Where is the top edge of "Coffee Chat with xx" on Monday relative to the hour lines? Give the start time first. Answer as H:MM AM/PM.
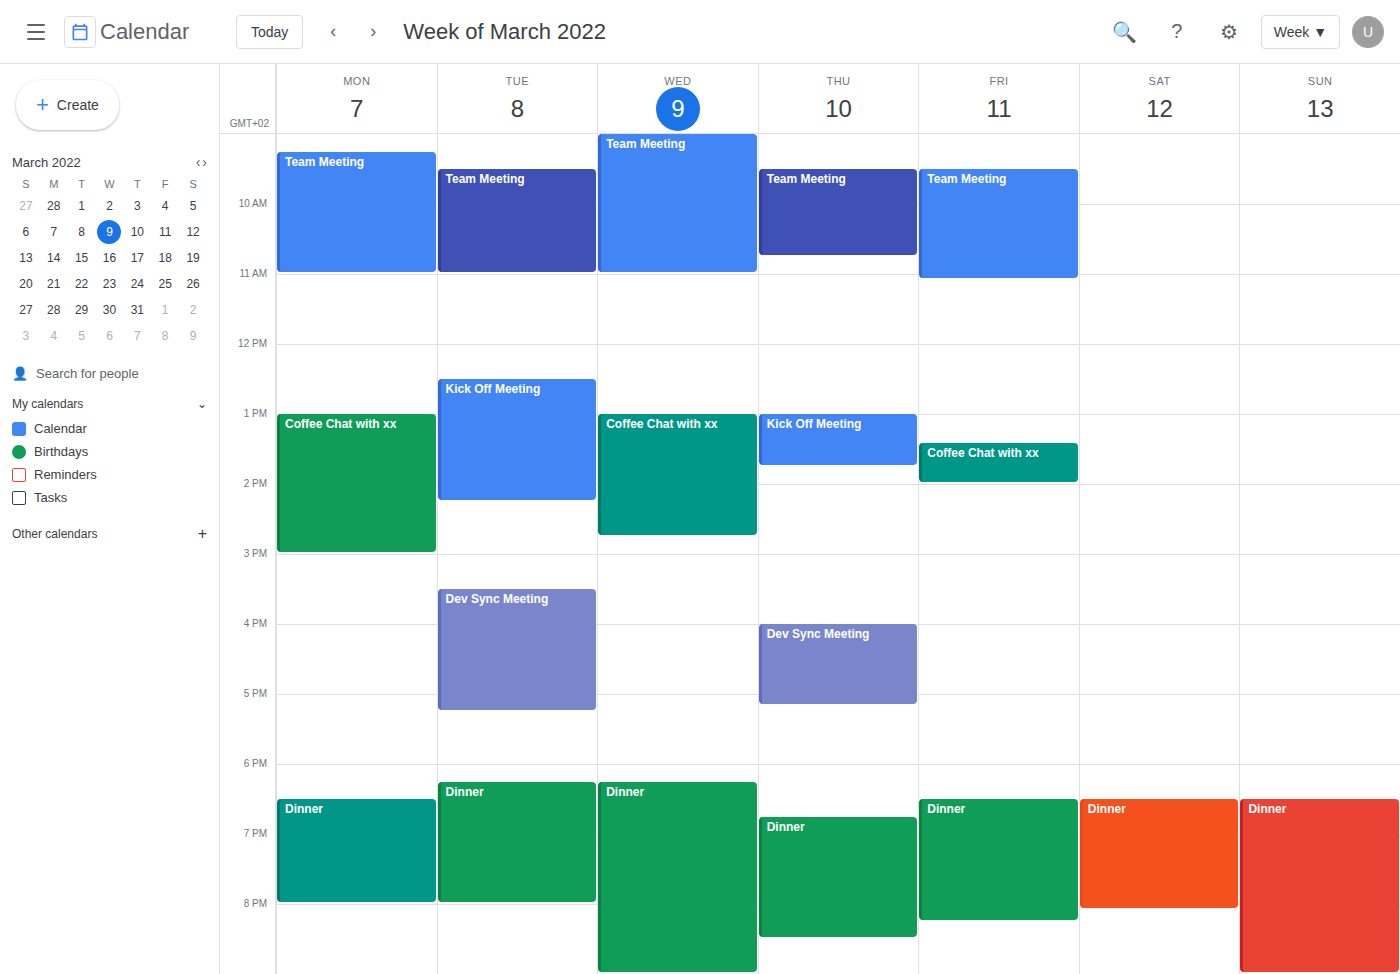
1:00 PM -- exactly on the 1 PM line.